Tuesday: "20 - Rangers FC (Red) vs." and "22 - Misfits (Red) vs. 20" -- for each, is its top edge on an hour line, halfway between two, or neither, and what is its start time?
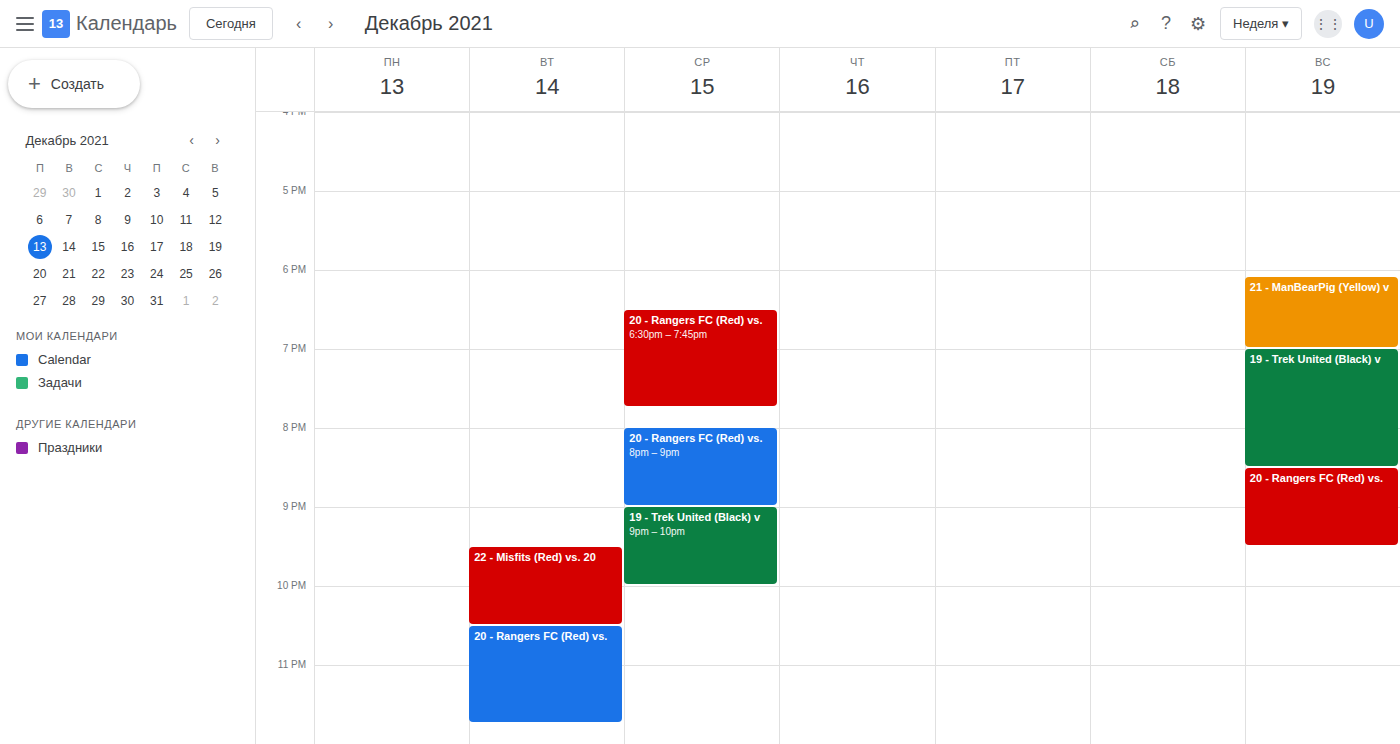
"20 - Rangers FC (Red) vs.": 10:30 PM, halfway between the 10 PM and 11 PM lines. "22 - Misfits (Red) vs. 20": 9:30 PM, halfway between the 9 PM and 10 PM lines.